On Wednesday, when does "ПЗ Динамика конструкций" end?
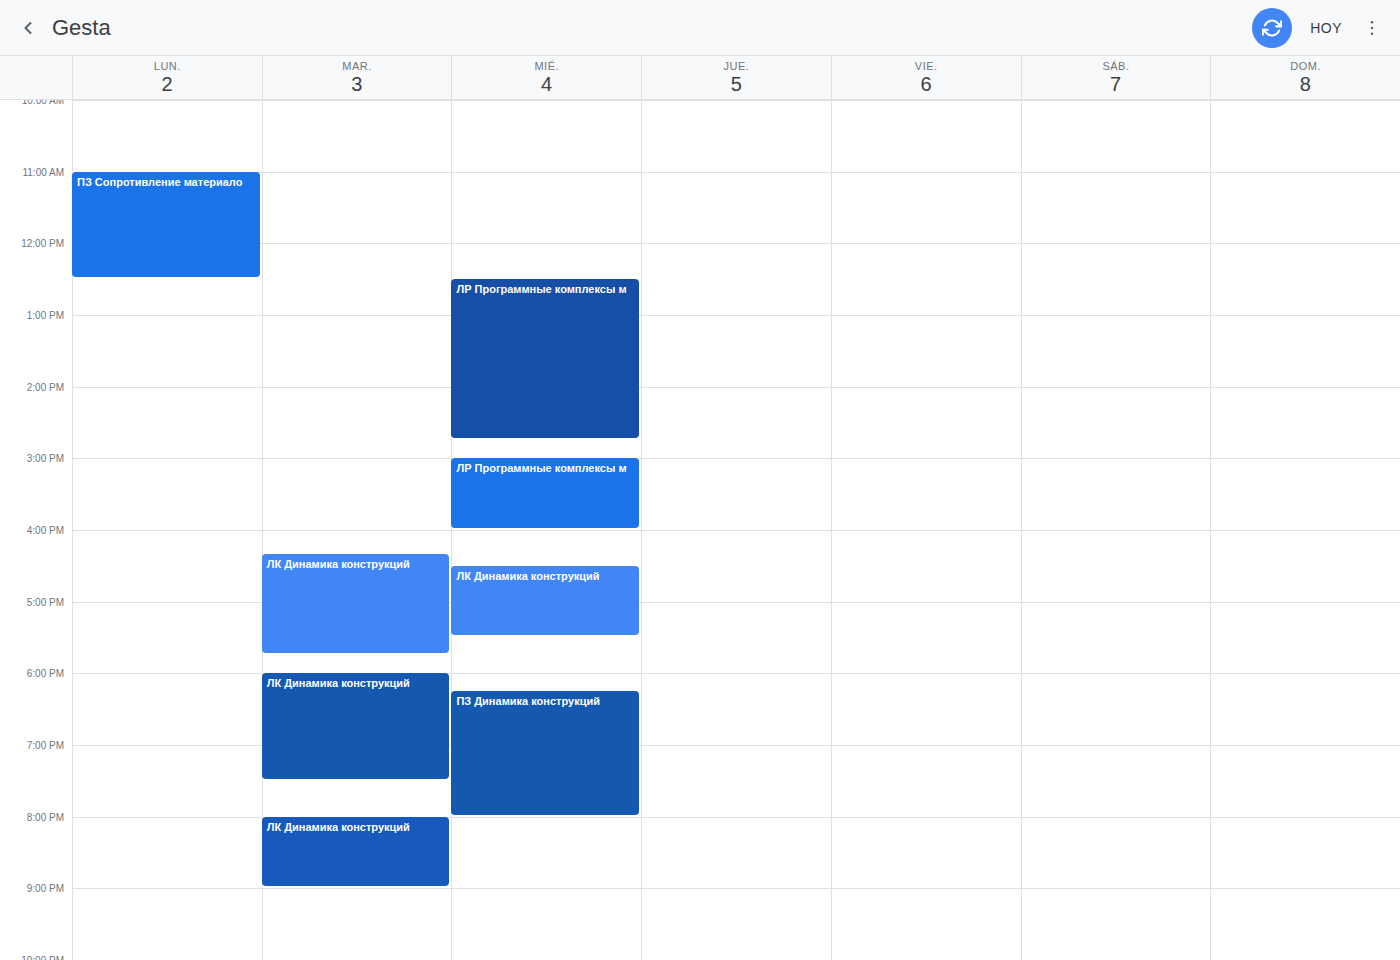
8:00 PM